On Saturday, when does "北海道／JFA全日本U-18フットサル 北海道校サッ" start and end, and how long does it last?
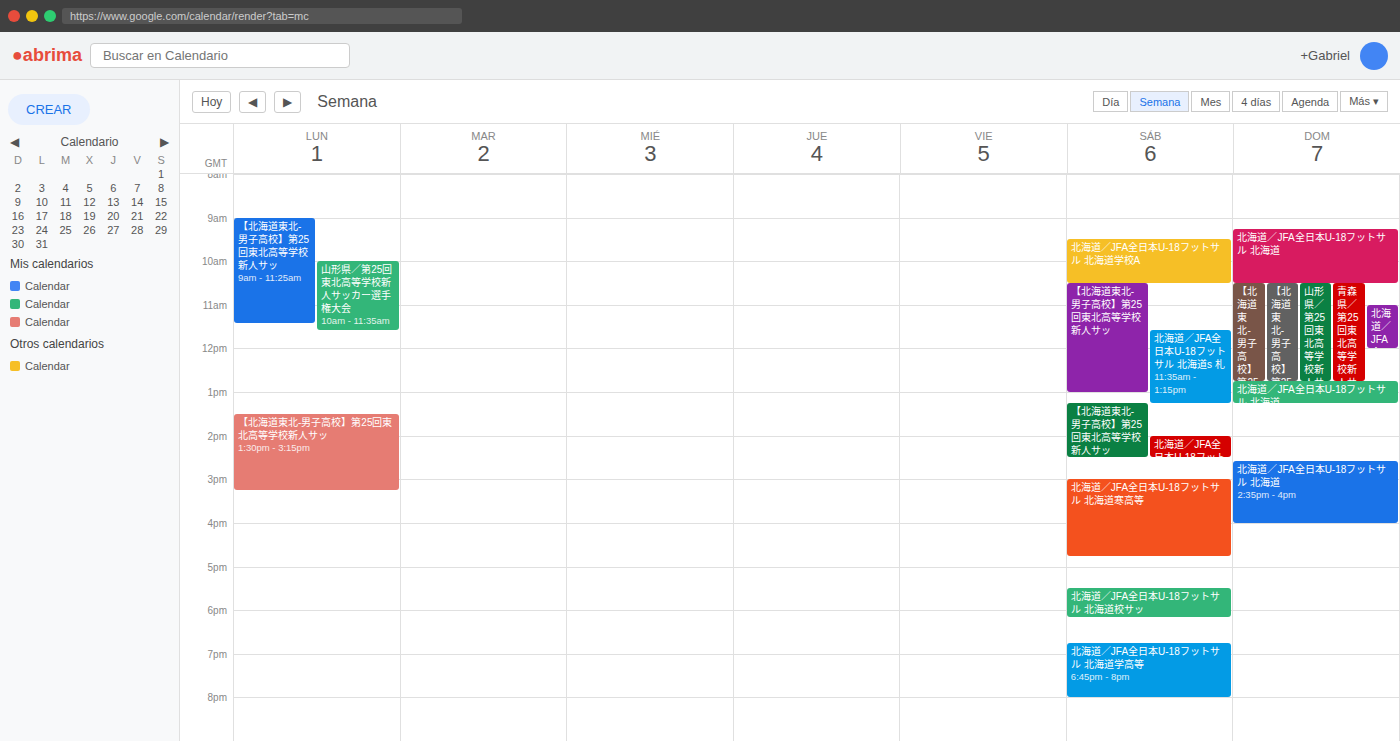
5:30 PM to 6:10 PM, 40 minutes